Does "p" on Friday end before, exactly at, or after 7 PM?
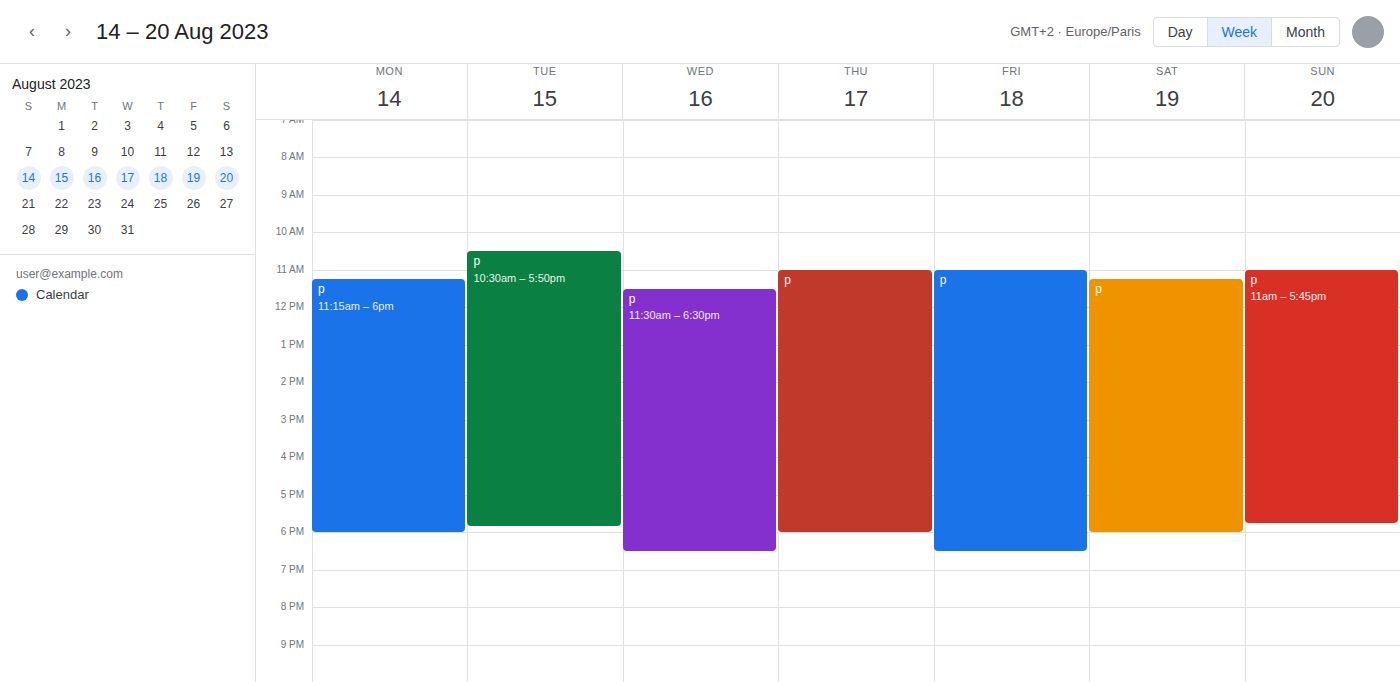
6:30 PM -- before 7 PM, 30 minutes above the 7 PM line.